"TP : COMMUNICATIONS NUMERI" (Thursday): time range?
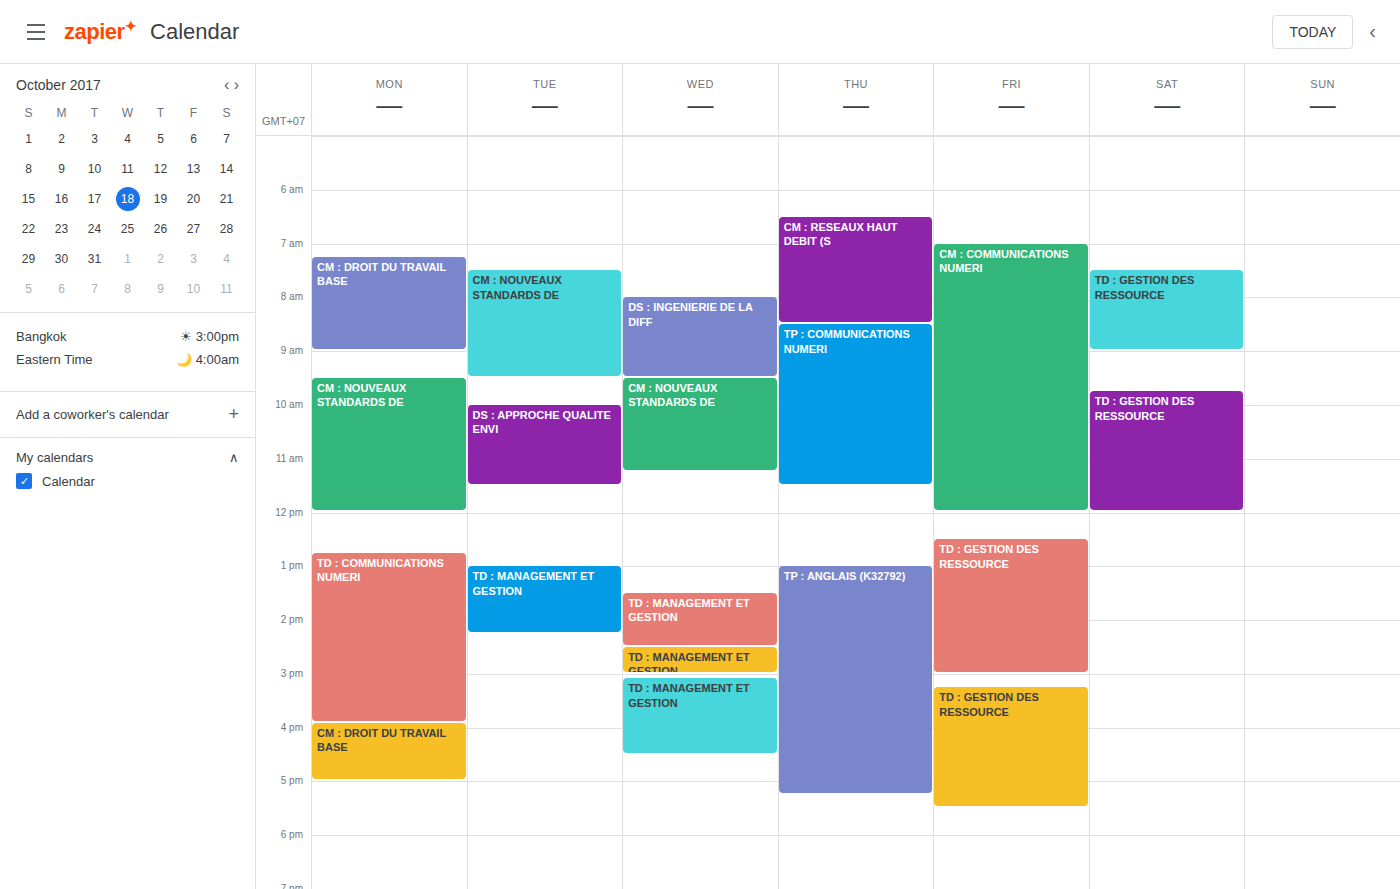
8:30 AM to 11:30 AM